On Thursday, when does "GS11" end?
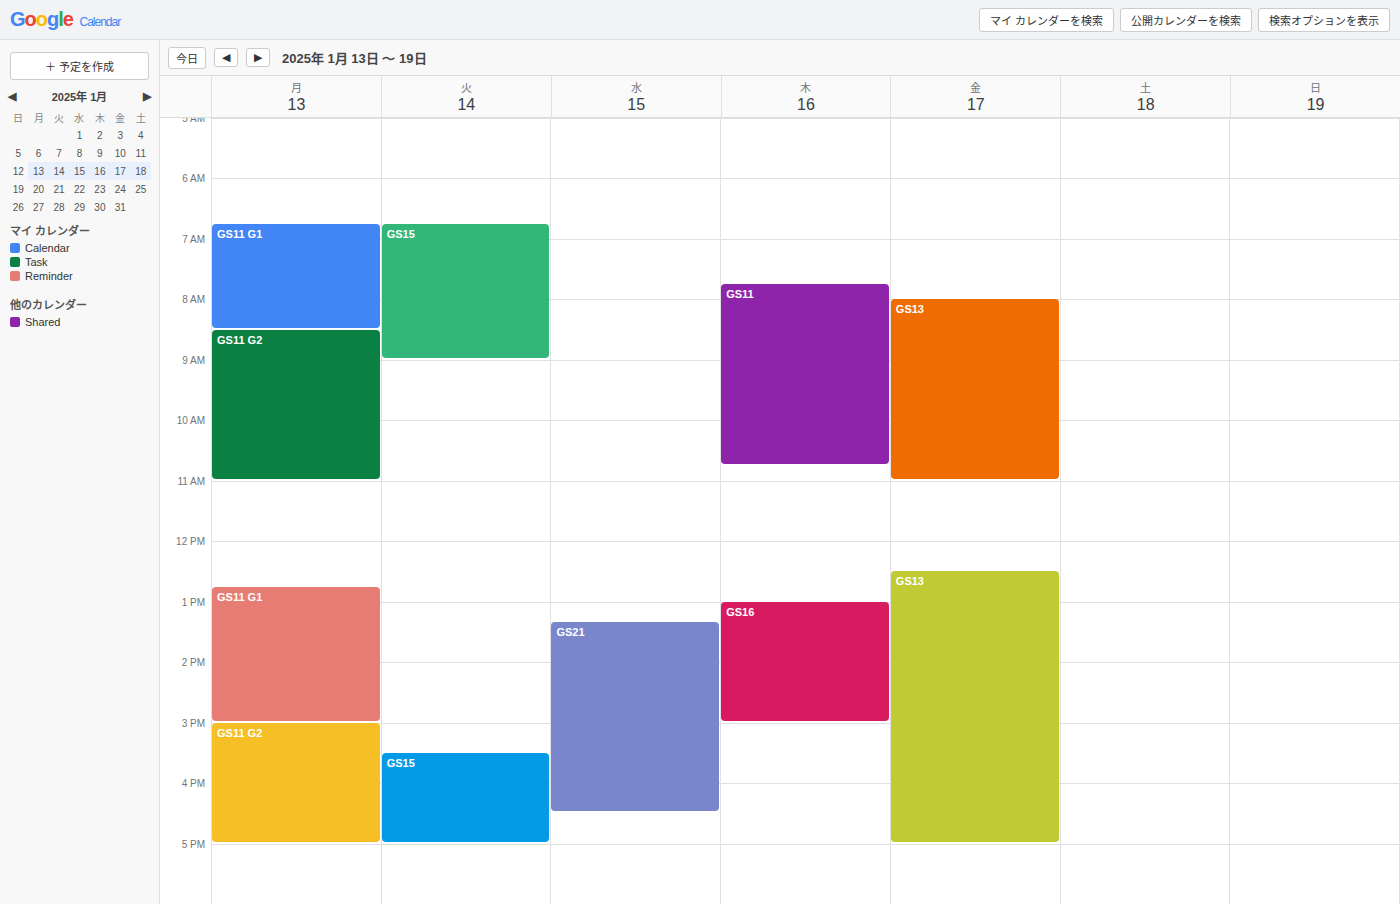
10:45 AM